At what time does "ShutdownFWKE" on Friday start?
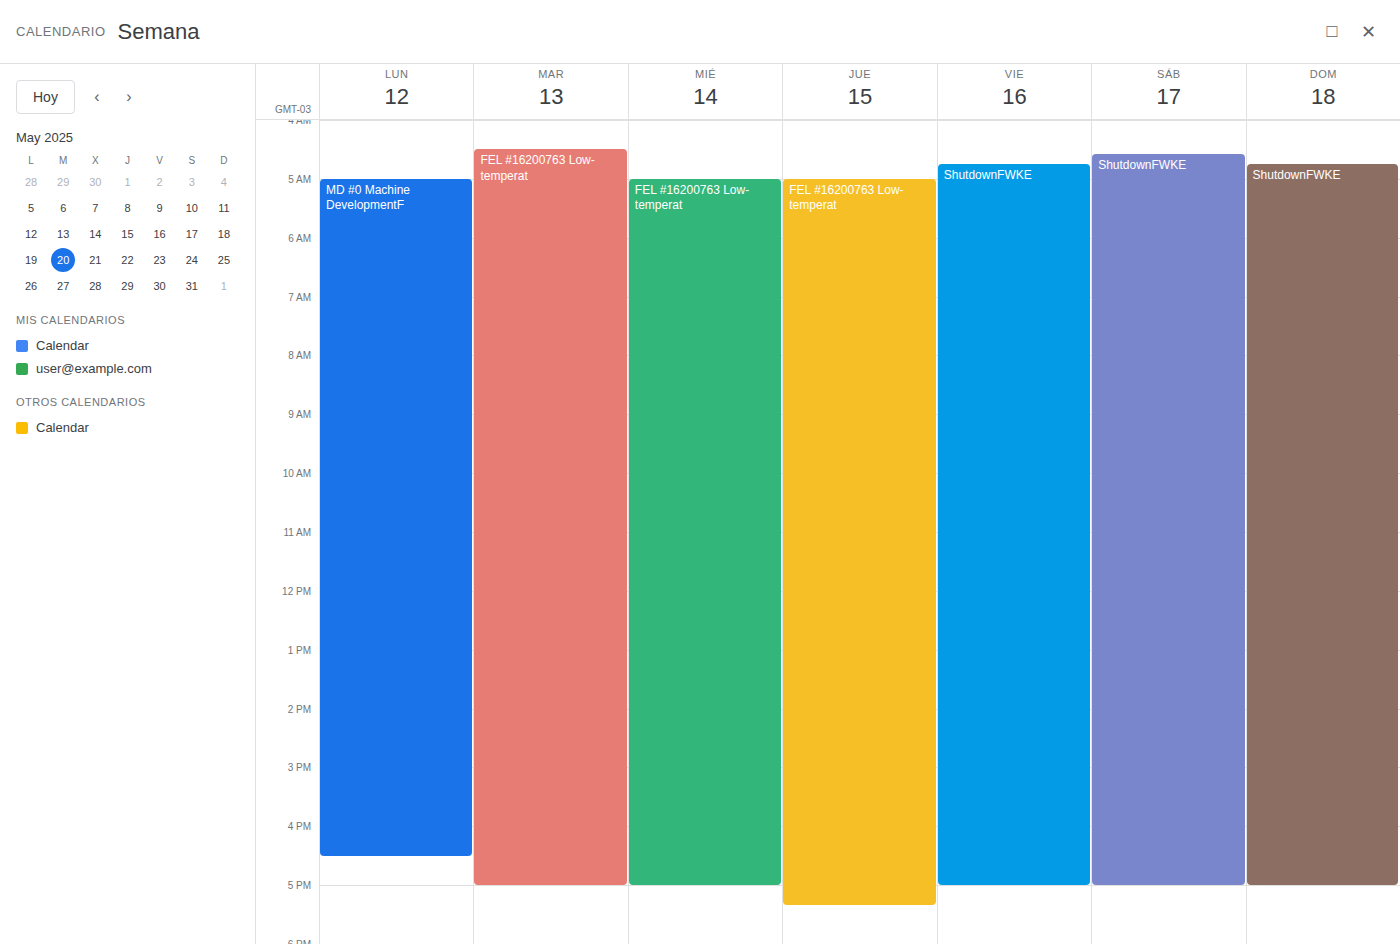
4:45 AM